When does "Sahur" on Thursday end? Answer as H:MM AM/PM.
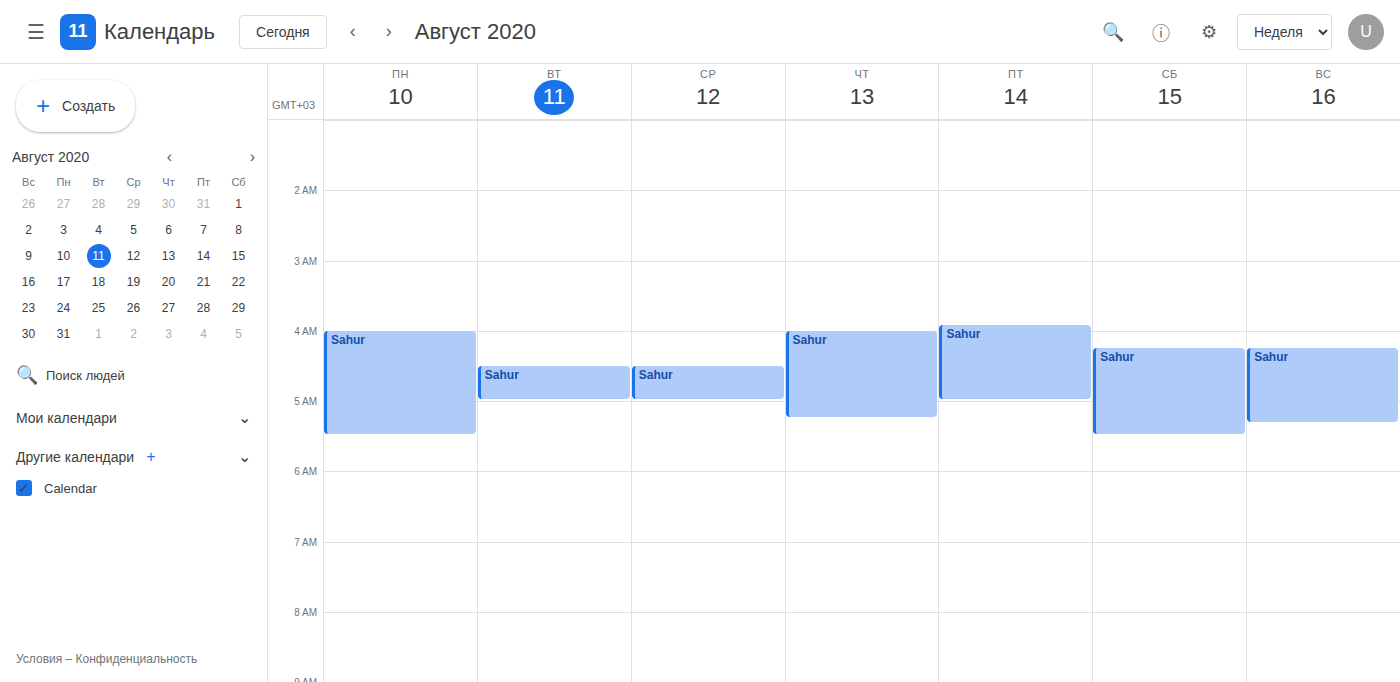
5:15 AM